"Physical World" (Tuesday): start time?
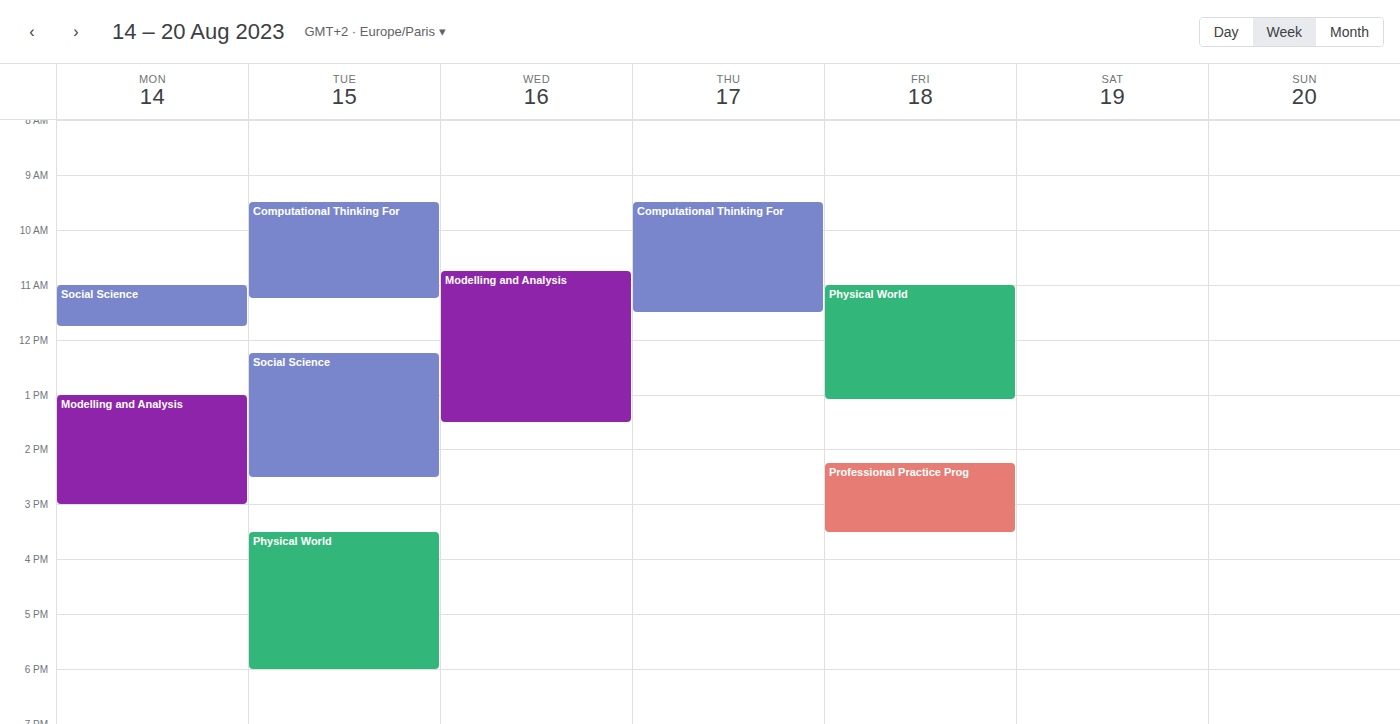
3:30 PM